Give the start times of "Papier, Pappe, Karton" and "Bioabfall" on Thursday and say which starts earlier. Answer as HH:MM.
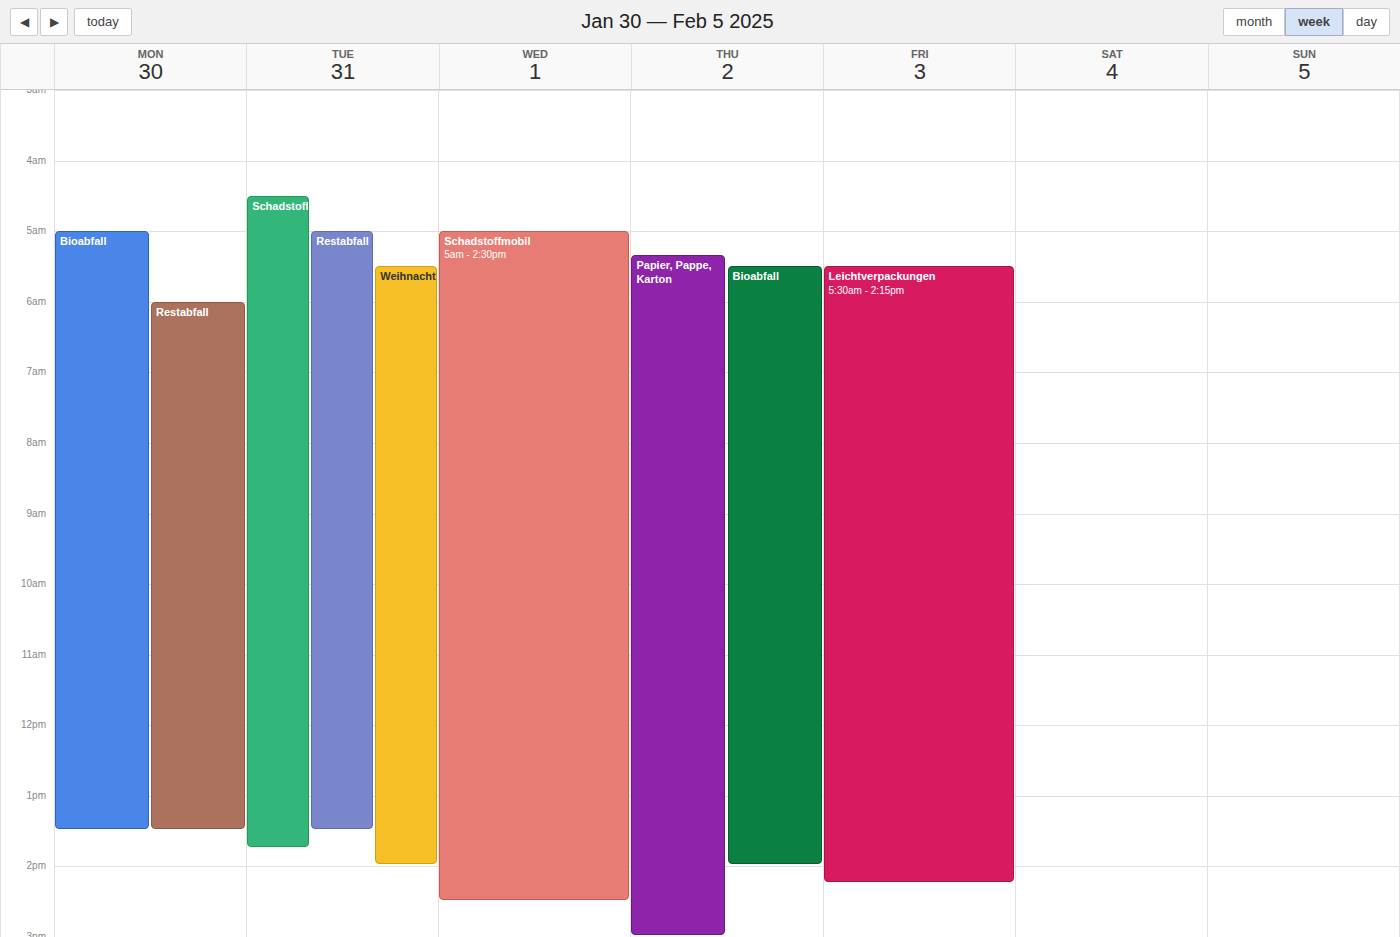
"Papier, Pappe, Karton" 05:20; "Bioabfall" 05:30.